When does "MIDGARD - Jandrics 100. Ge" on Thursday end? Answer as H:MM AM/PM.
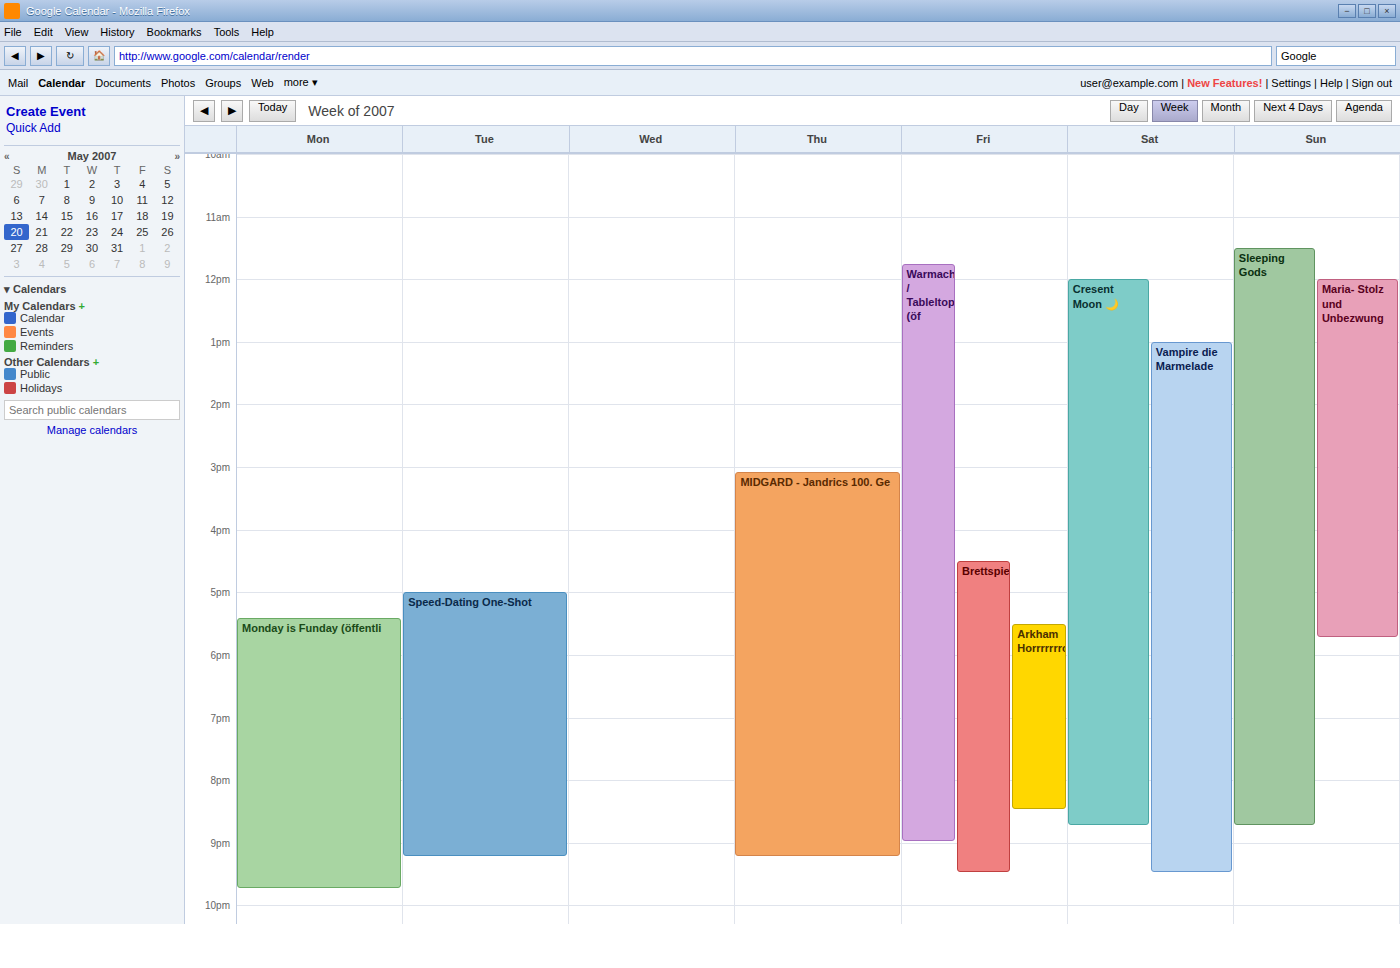
9:15 PM